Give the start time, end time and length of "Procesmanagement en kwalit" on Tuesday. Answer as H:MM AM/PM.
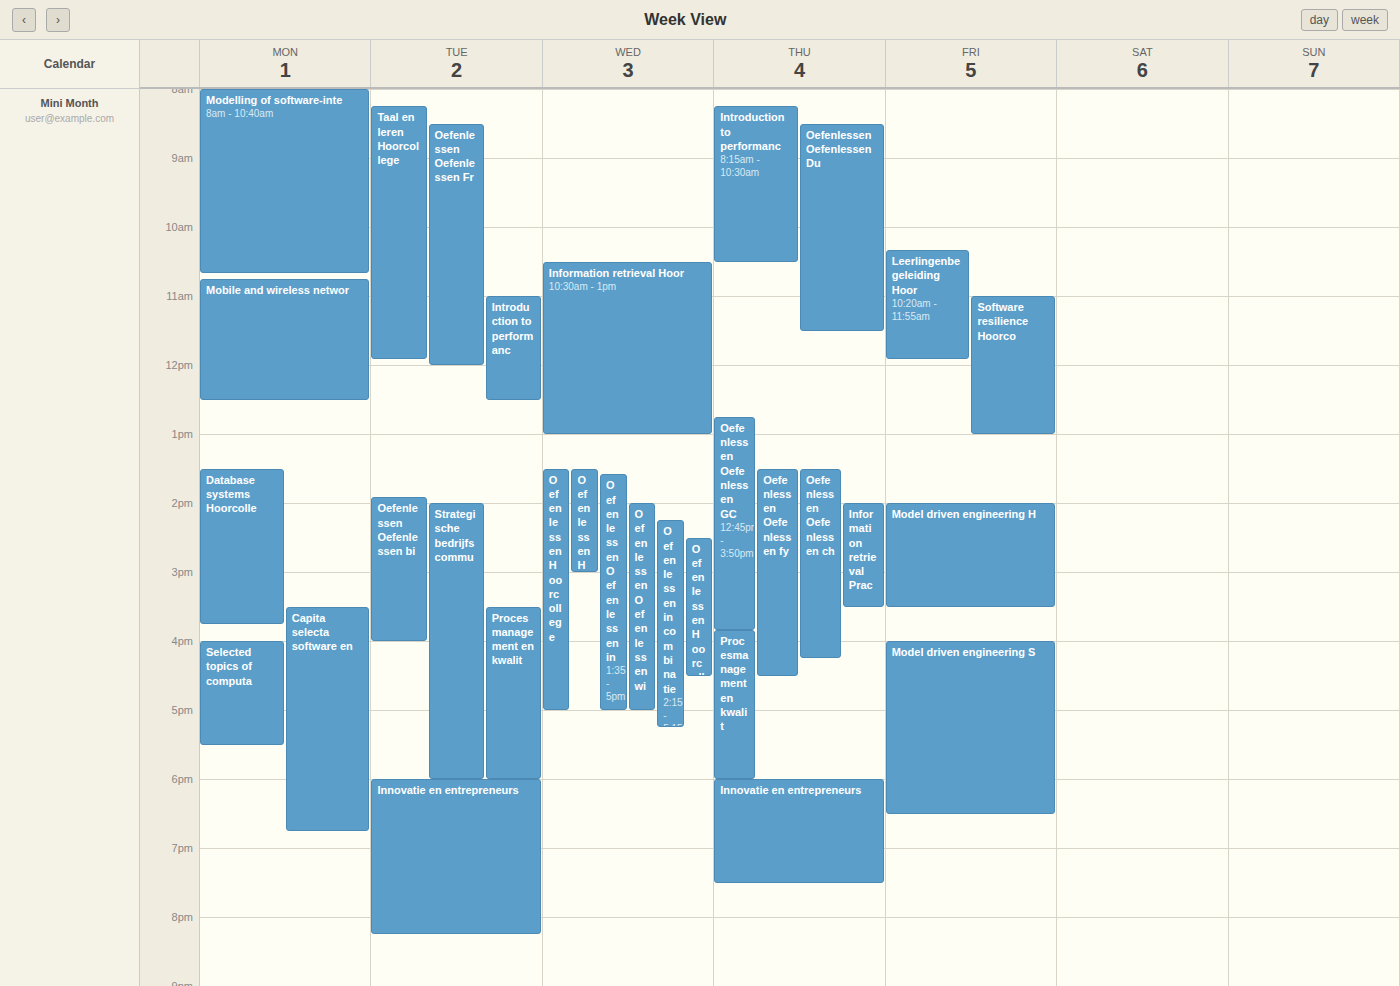
3:30 PM to 6:00 PM, 2 hours 30 minutes